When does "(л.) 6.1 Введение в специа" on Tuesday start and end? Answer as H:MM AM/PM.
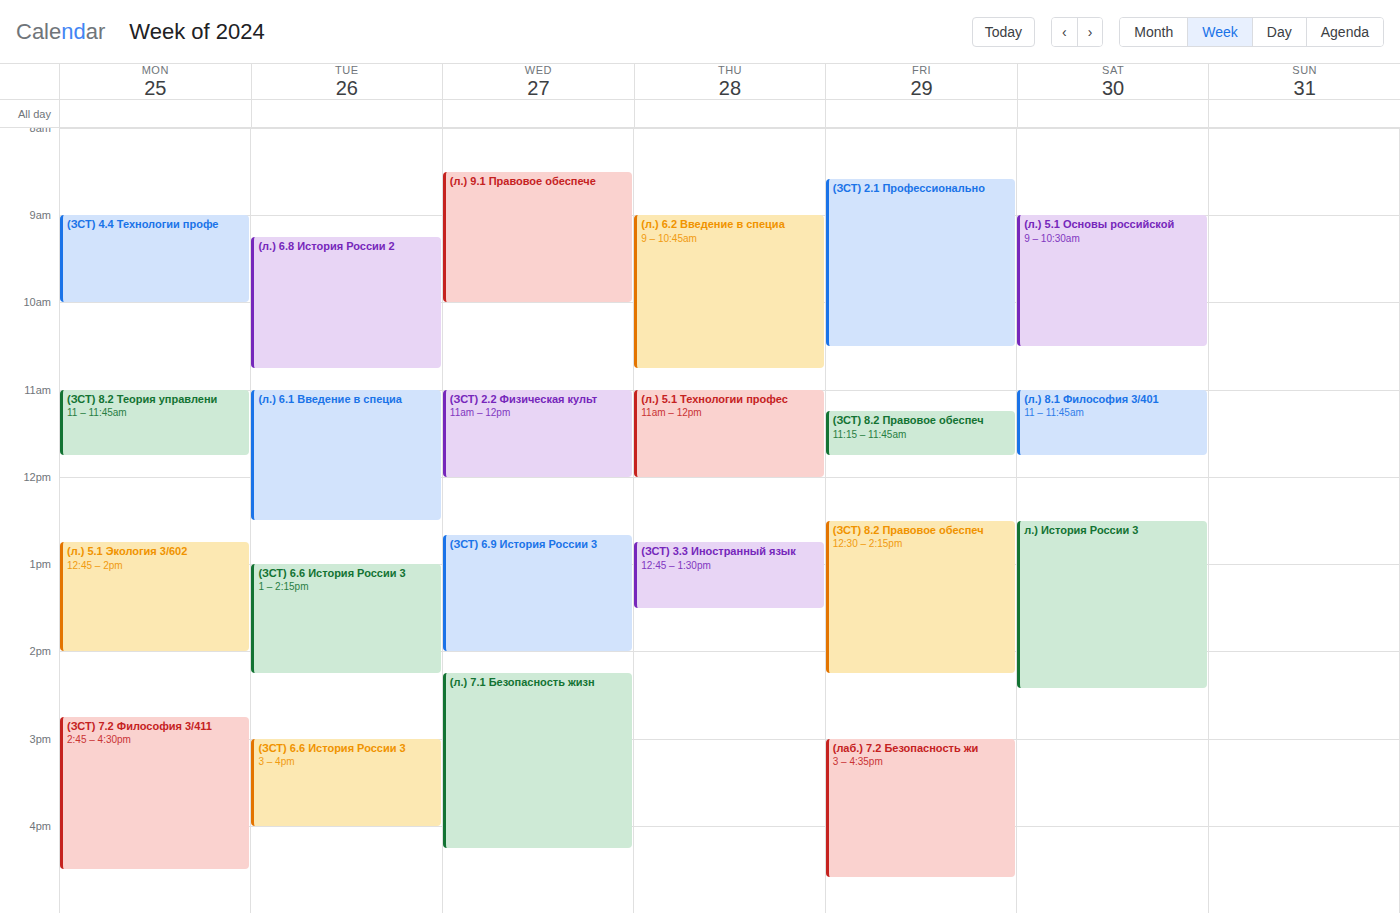
11:00 AM to 12:30 PM